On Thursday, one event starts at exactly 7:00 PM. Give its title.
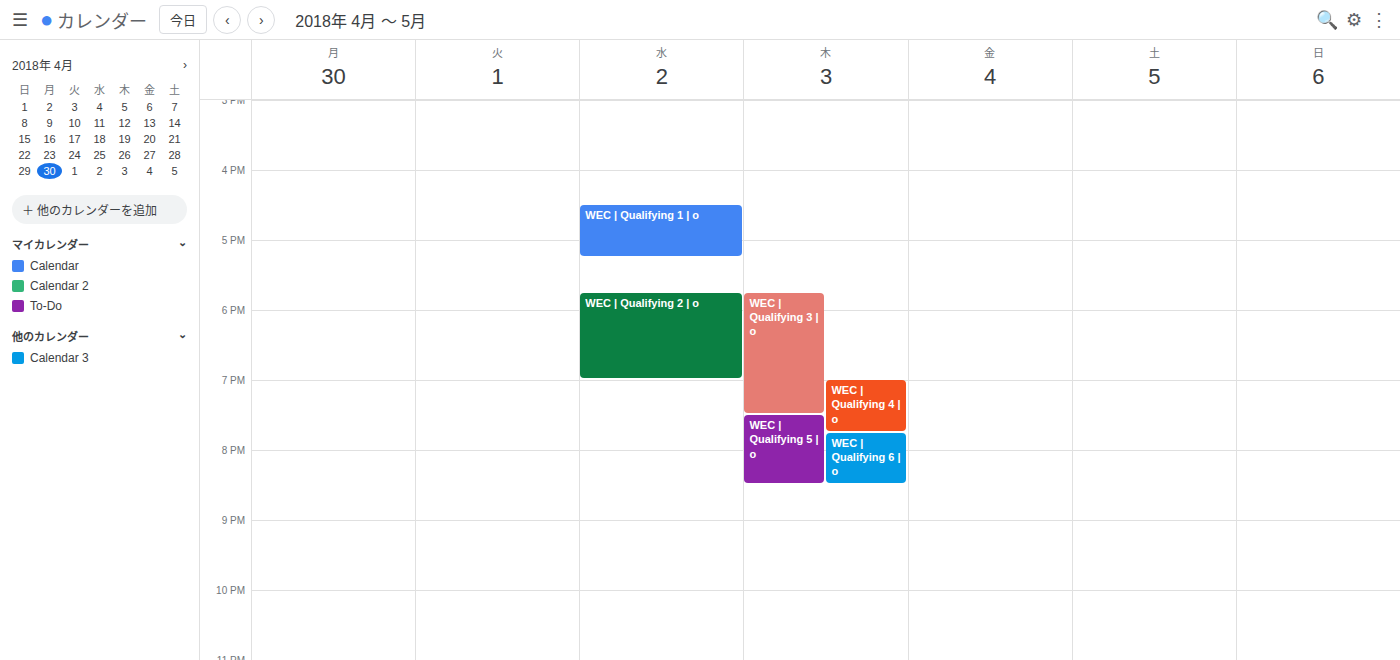
"WEC | Qualifying 4 | o"